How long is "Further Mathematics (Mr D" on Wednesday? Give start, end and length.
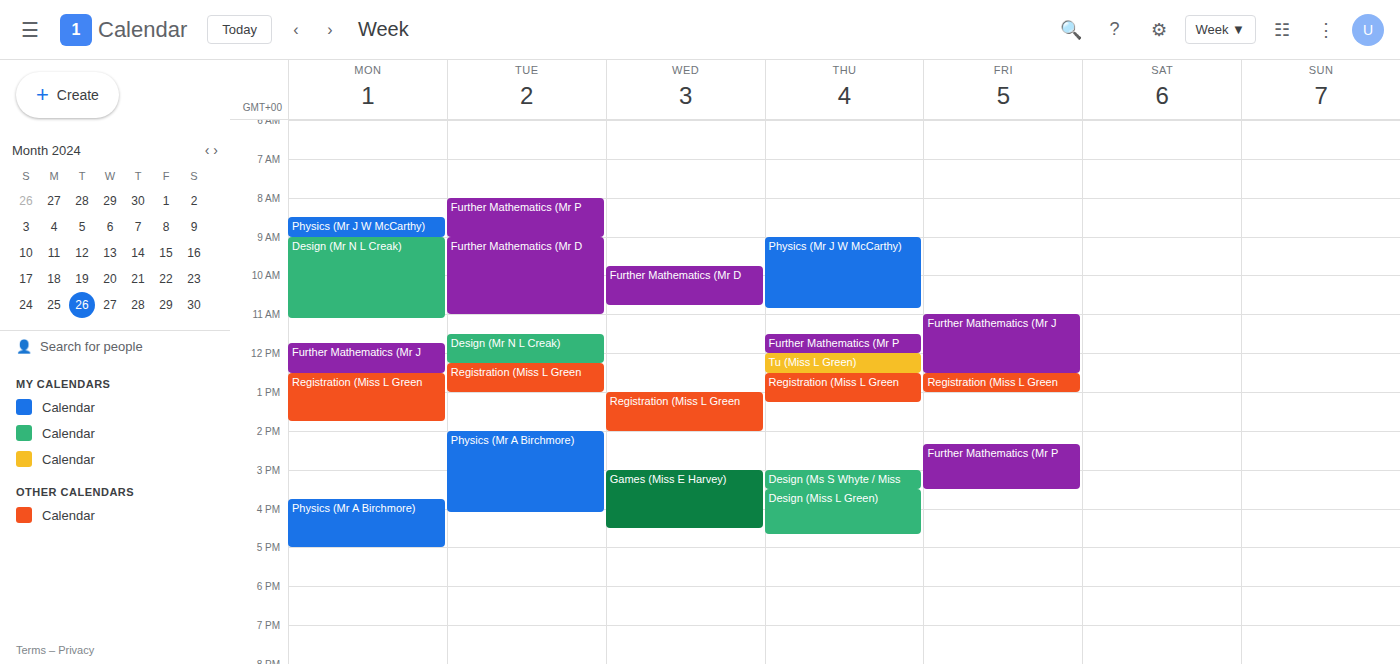
9:45 AM to 10:45 AM, 1 hour